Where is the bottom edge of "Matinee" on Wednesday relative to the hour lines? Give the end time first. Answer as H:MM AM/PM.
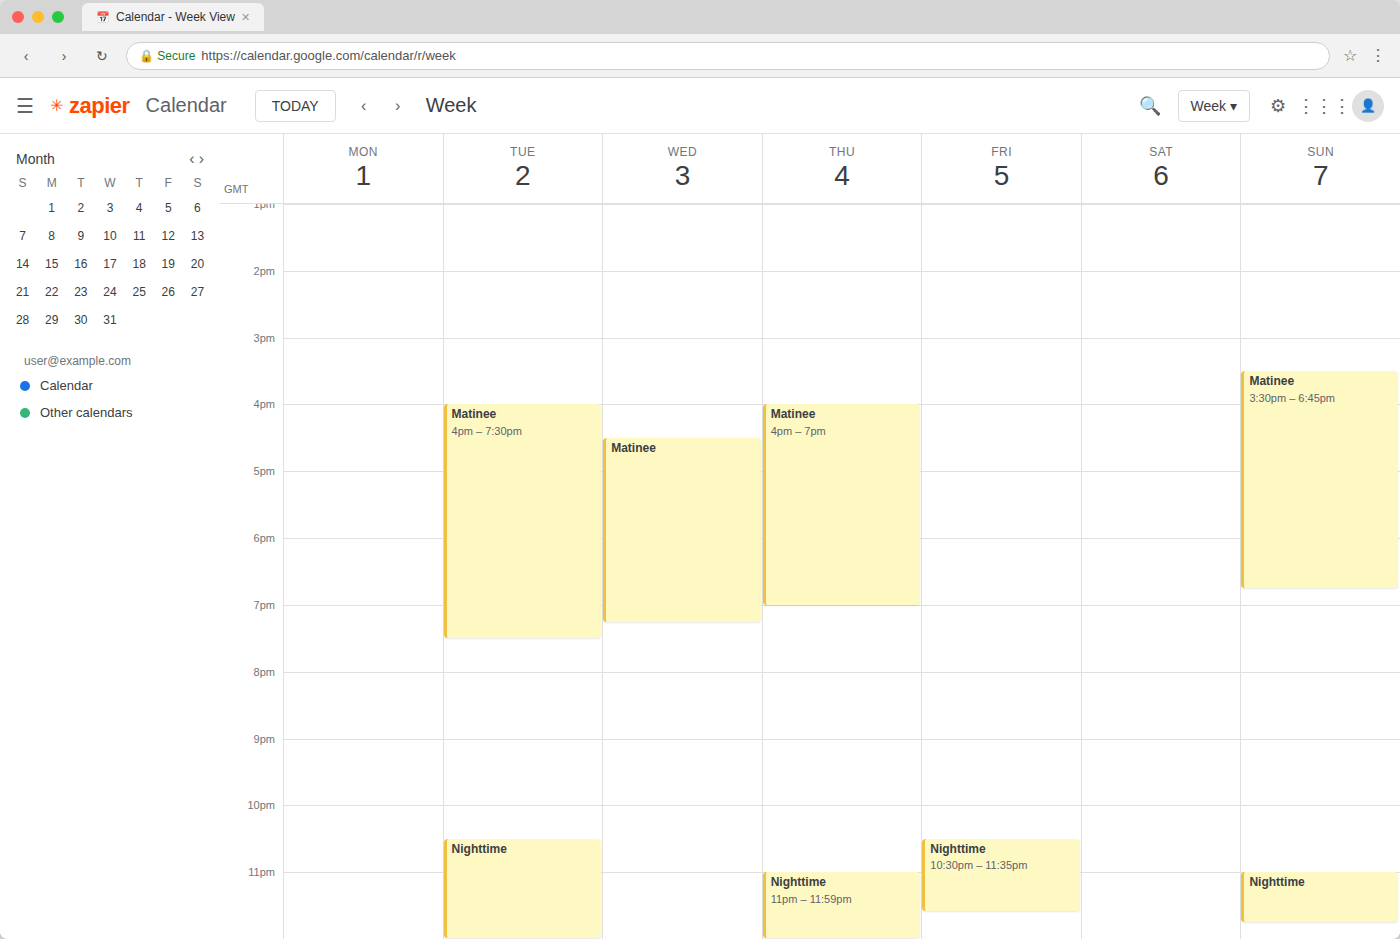
7:15 PM -- neither: a quarter of the way from the 7 PM line to the 8 PM line.